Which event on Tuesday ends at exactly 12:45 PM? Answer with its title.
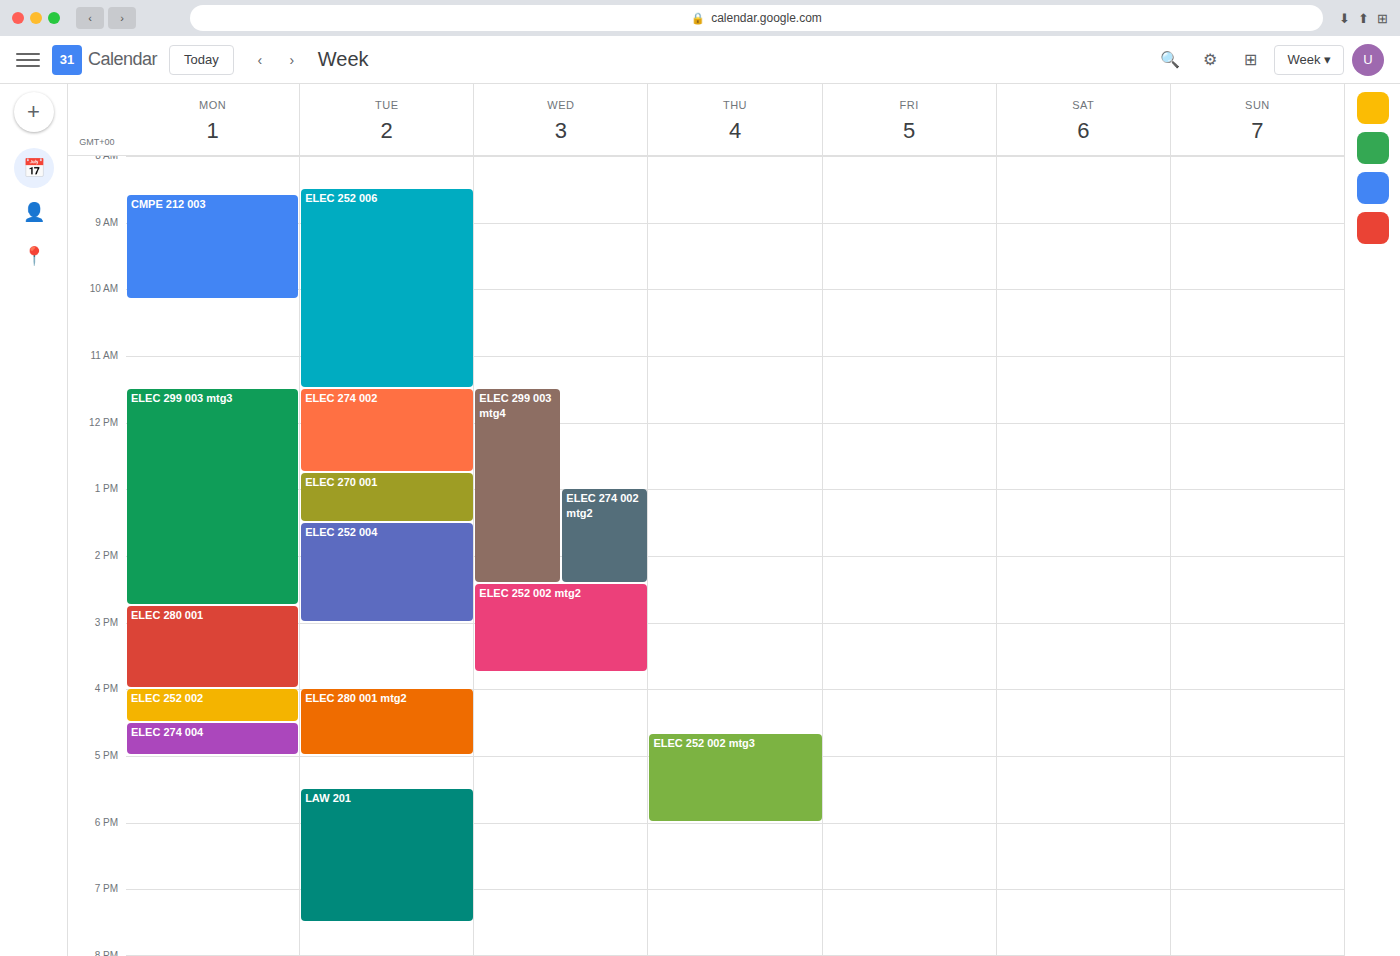
"ELEC 274 002"